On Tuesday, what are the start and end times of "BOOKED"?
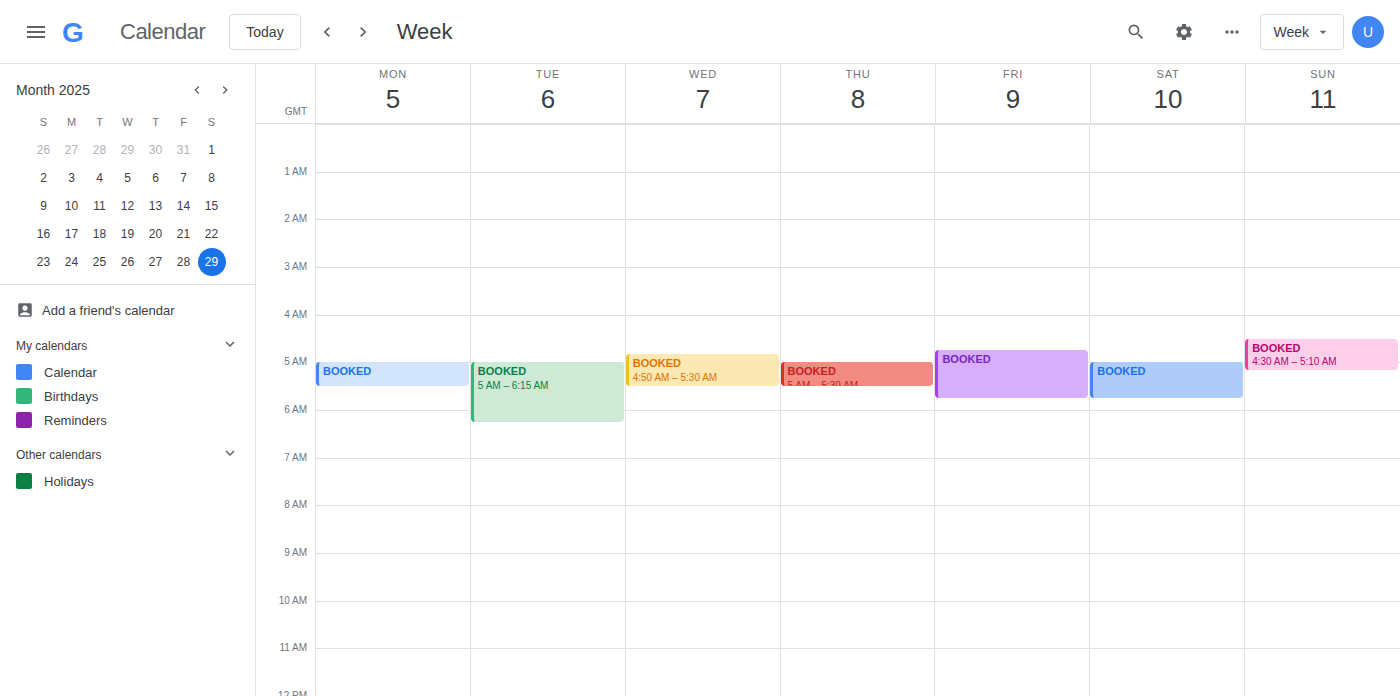
5:00 AM to 6:15 AM